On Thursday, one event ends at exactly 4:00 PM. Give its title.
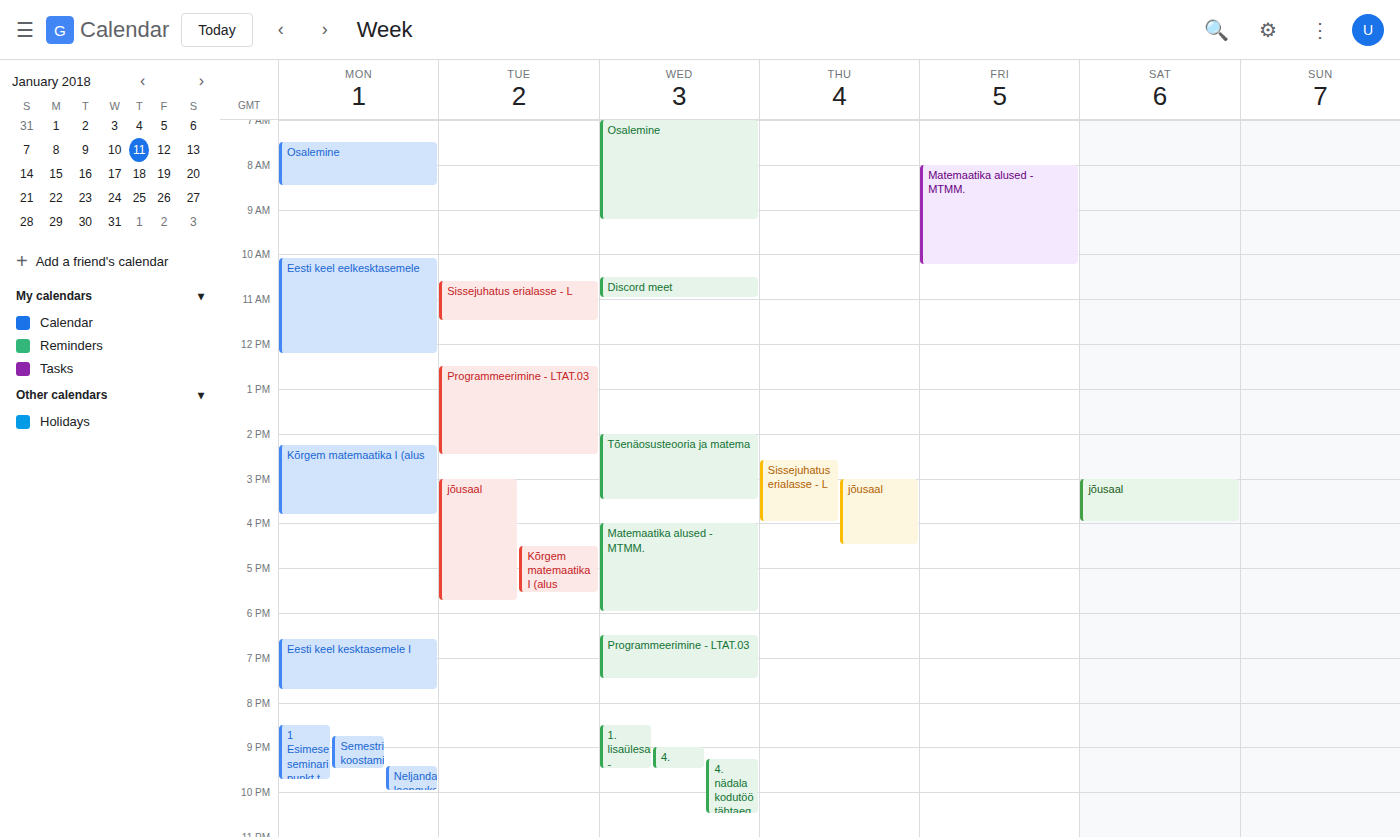
"Sissejuhatus erialasse - L"